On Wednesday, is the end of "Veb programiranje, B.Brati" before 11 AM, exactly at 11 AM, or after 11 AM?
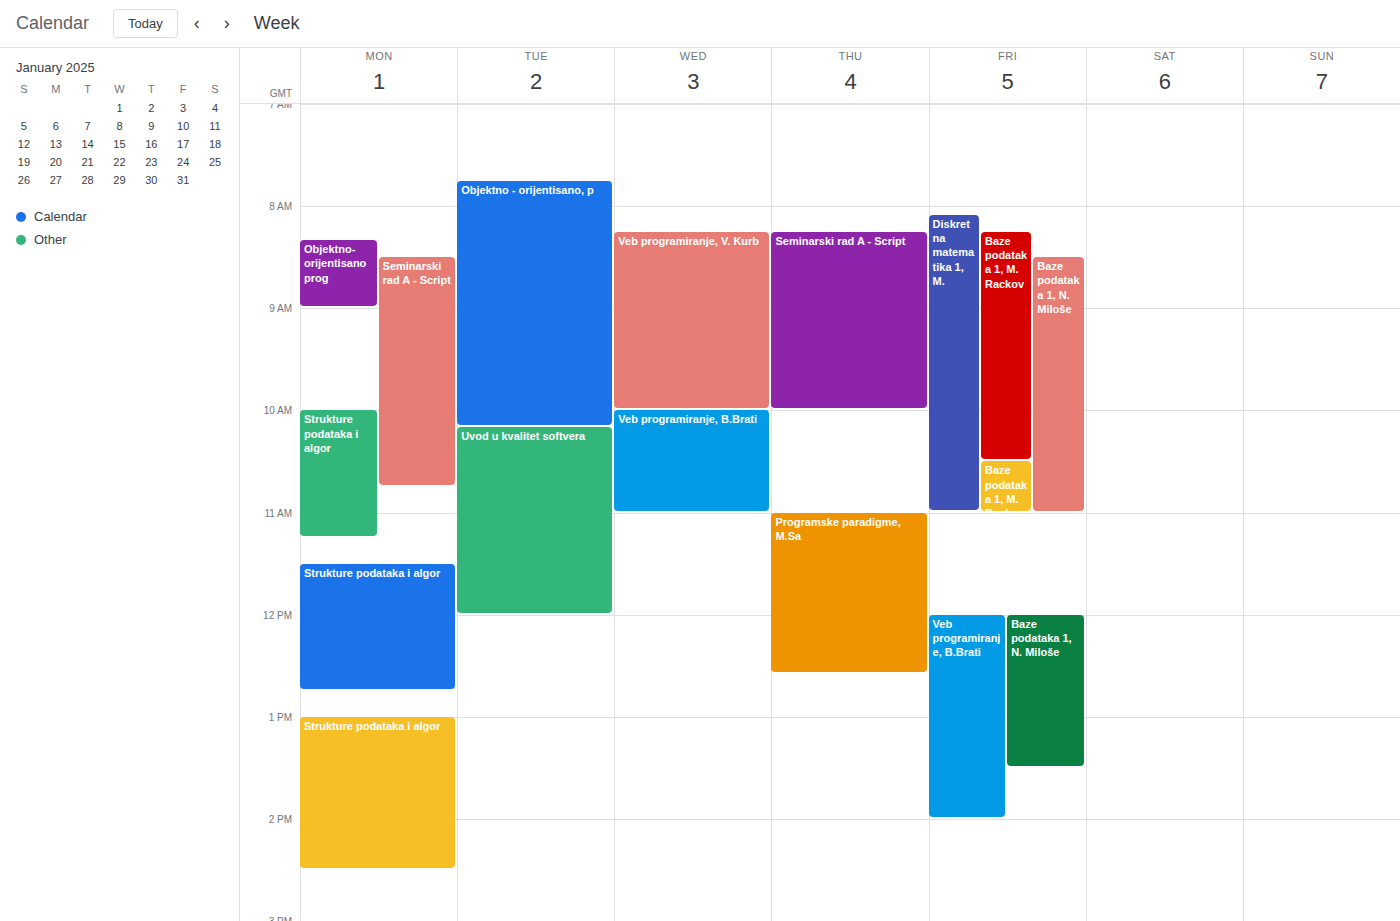
11:00 AM -- exactly at 11 AM, on the 11 AM line.